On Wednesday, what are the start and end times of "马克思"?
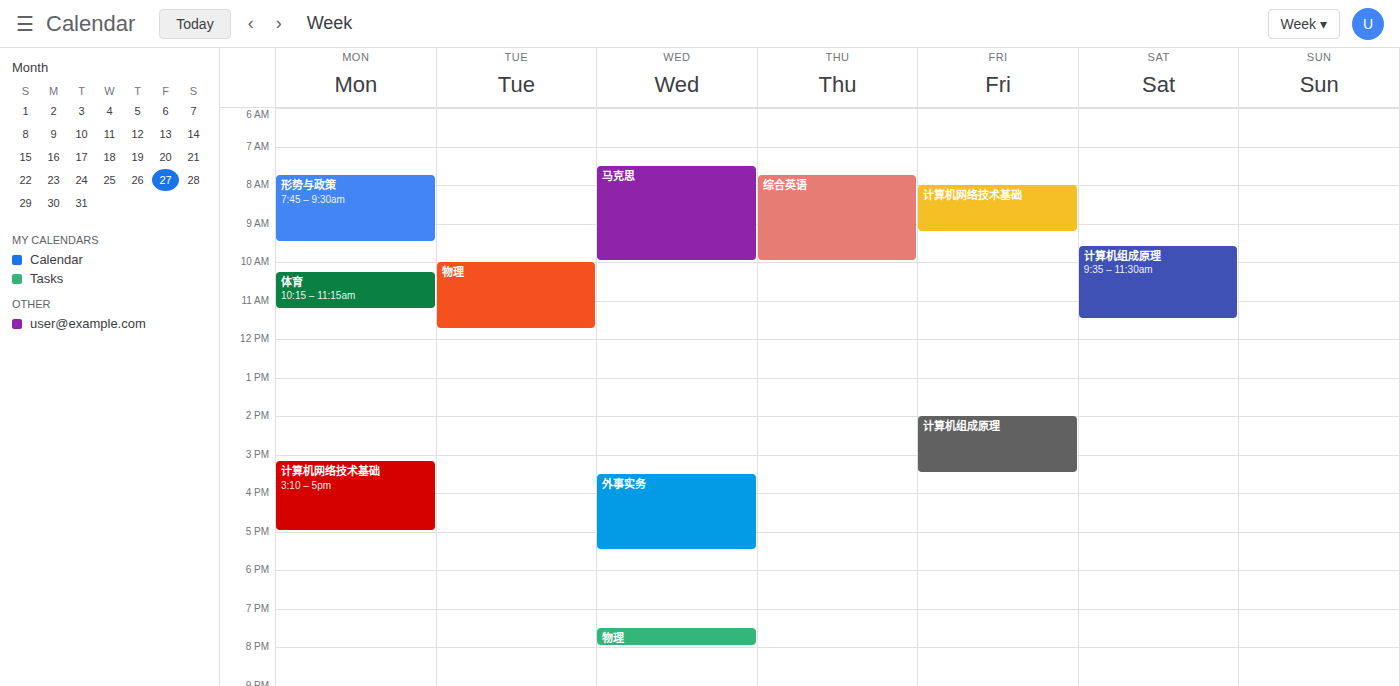
7:30 AM to 10:00 AM